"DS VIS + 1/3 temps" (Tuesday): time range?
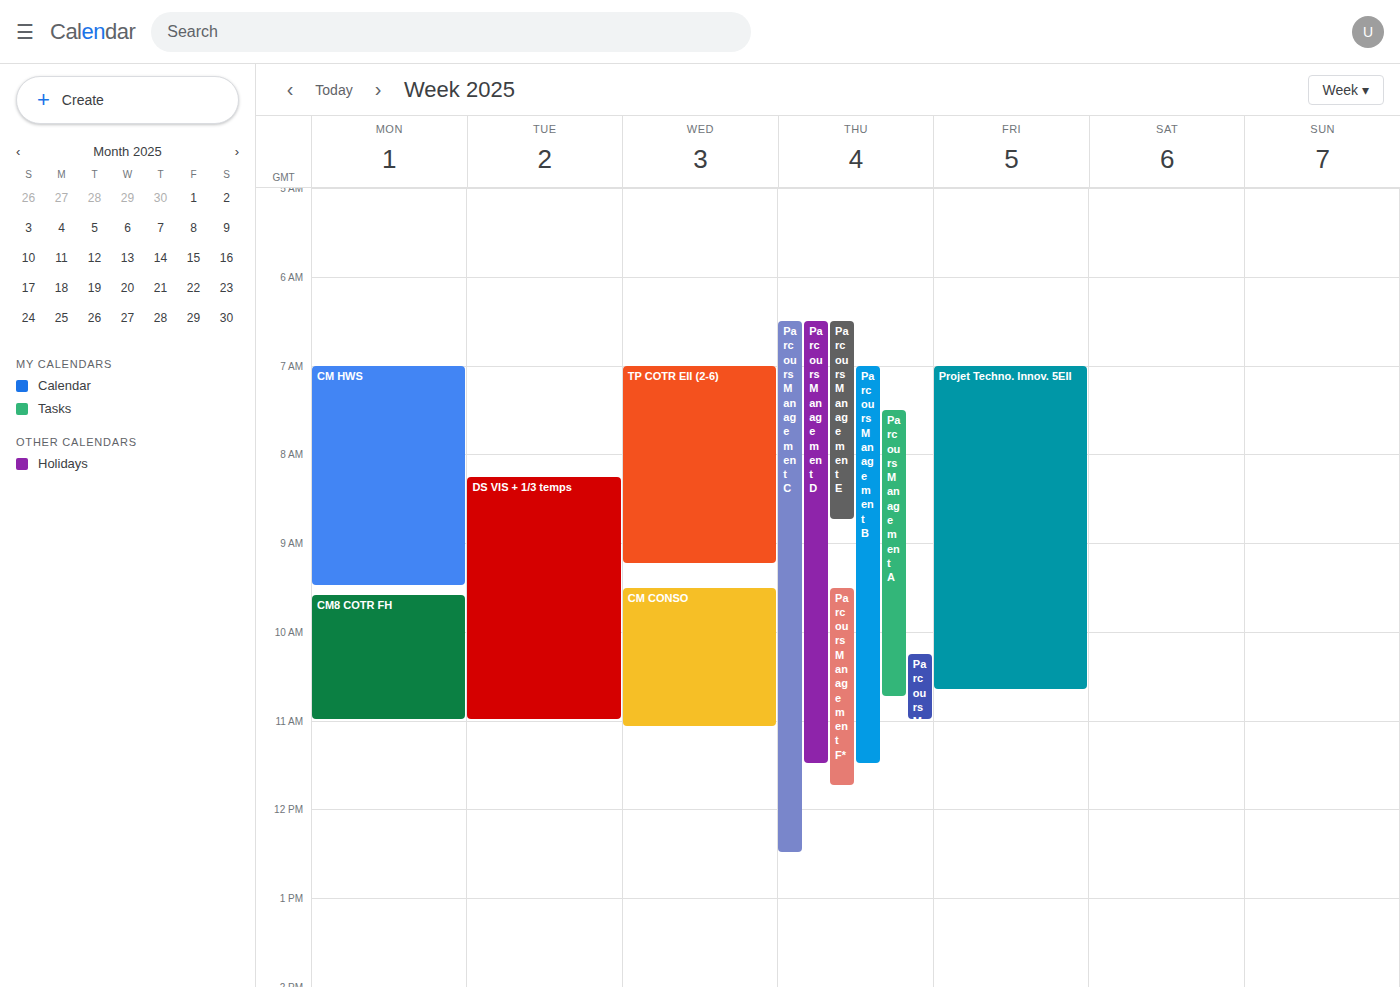
8:15 AM to 11:00 AM